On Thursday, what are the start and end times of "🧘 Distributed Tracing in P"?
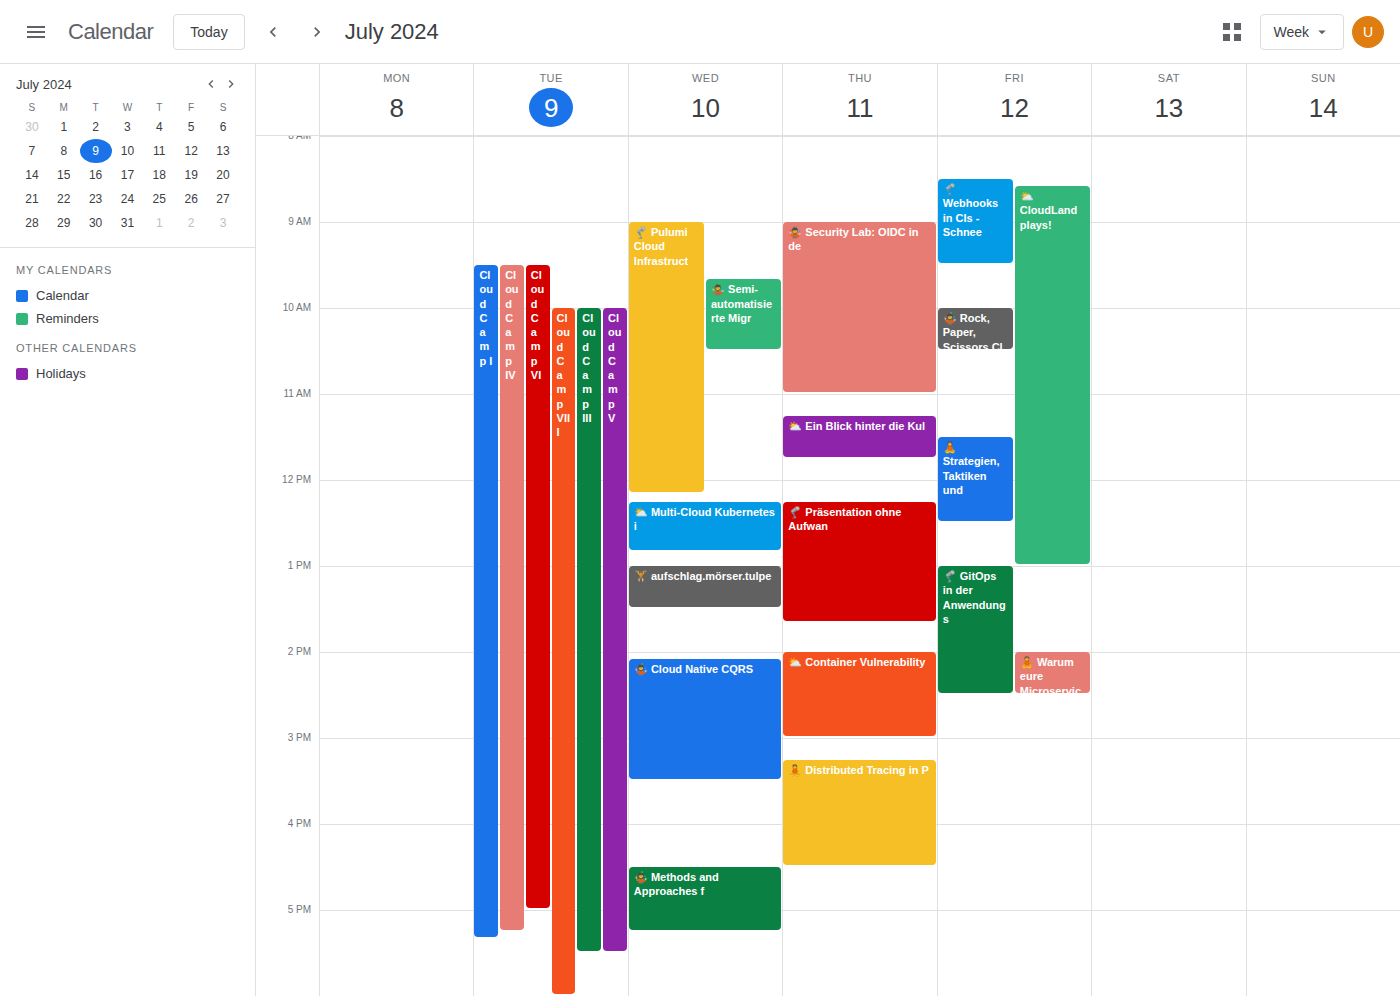
3:15 PM to 4:30 PM